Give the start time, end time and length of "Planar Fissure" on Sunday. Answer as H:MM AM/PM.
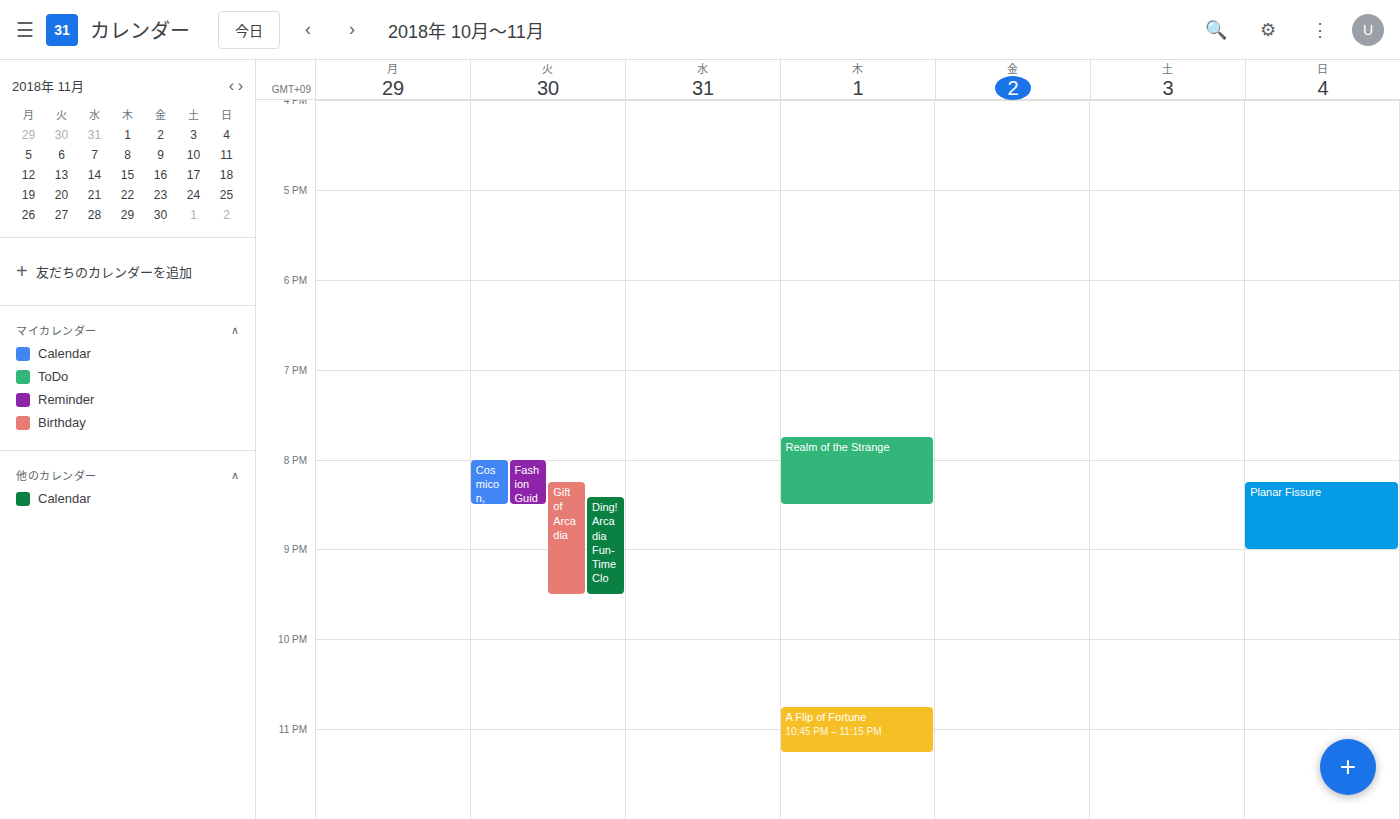
8:15 PM to 9:00 PM, 45 minutes